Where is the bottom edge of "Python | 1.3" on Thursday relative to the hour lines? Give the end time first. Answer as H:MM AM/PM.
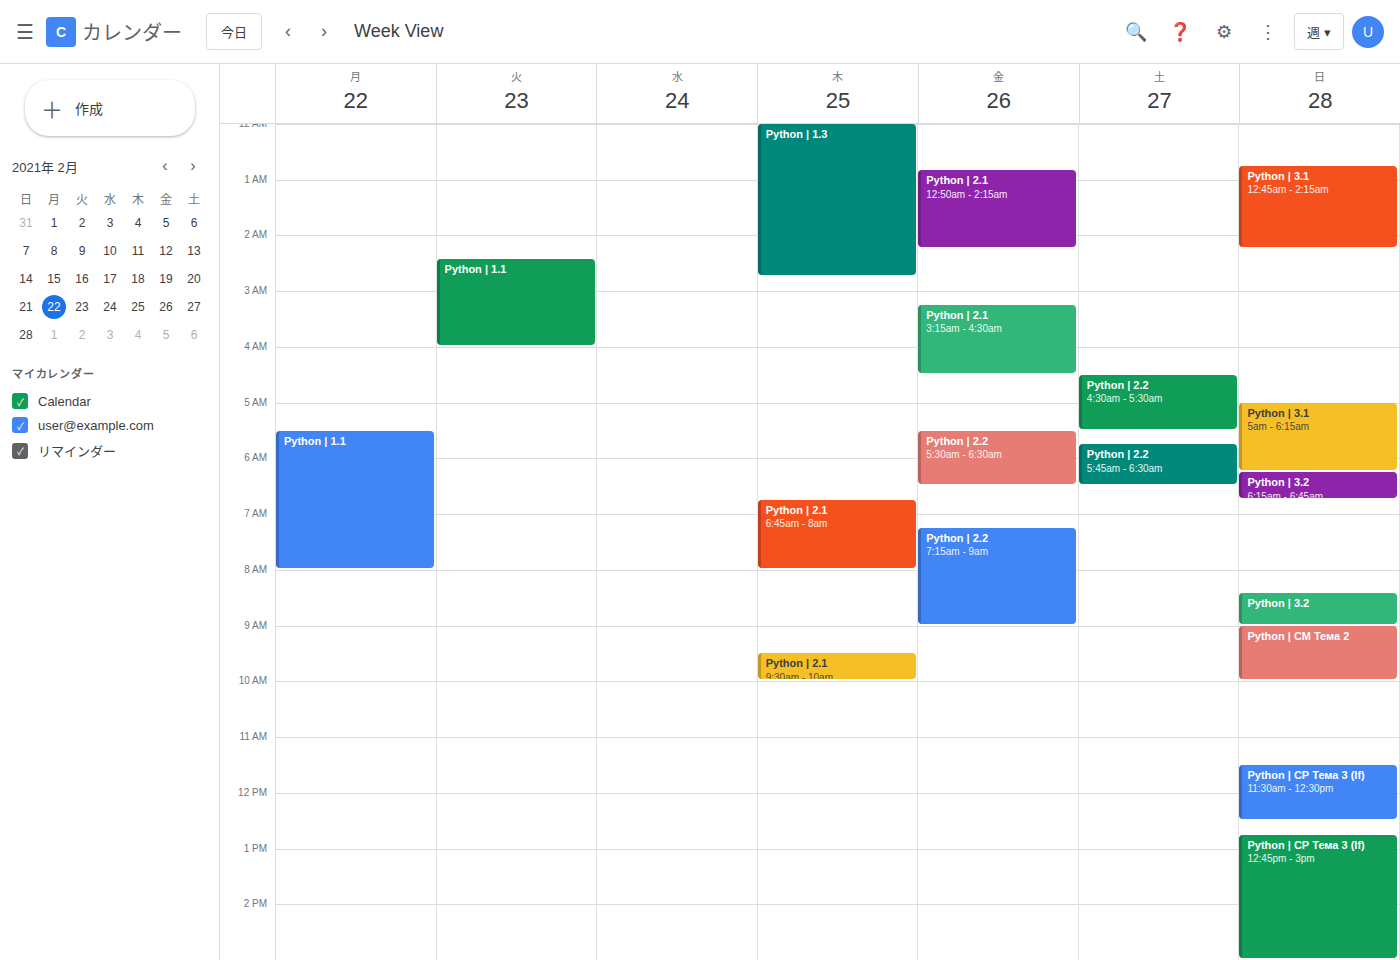
2:45 AM -- neither: three quarters of the way from the 2 AM line to the 3 AM line.